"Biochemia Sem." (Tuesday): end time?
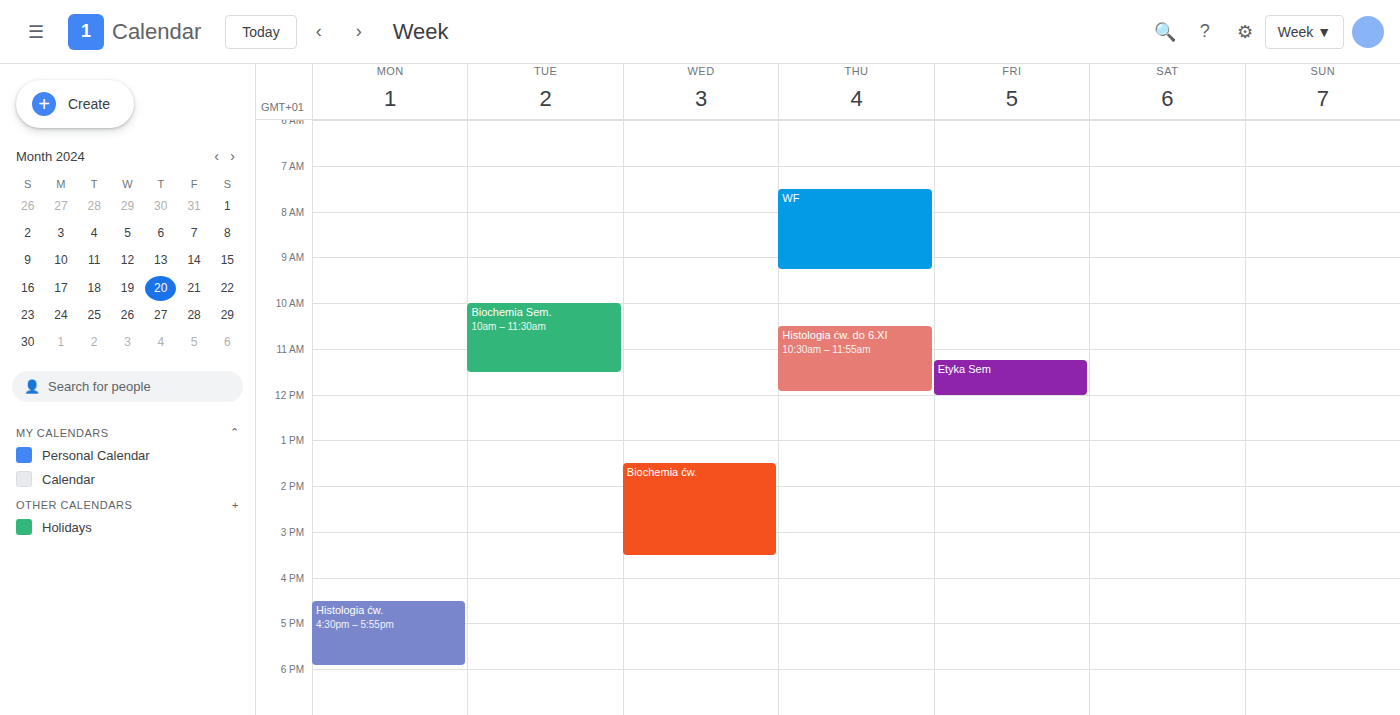
11:30 AM